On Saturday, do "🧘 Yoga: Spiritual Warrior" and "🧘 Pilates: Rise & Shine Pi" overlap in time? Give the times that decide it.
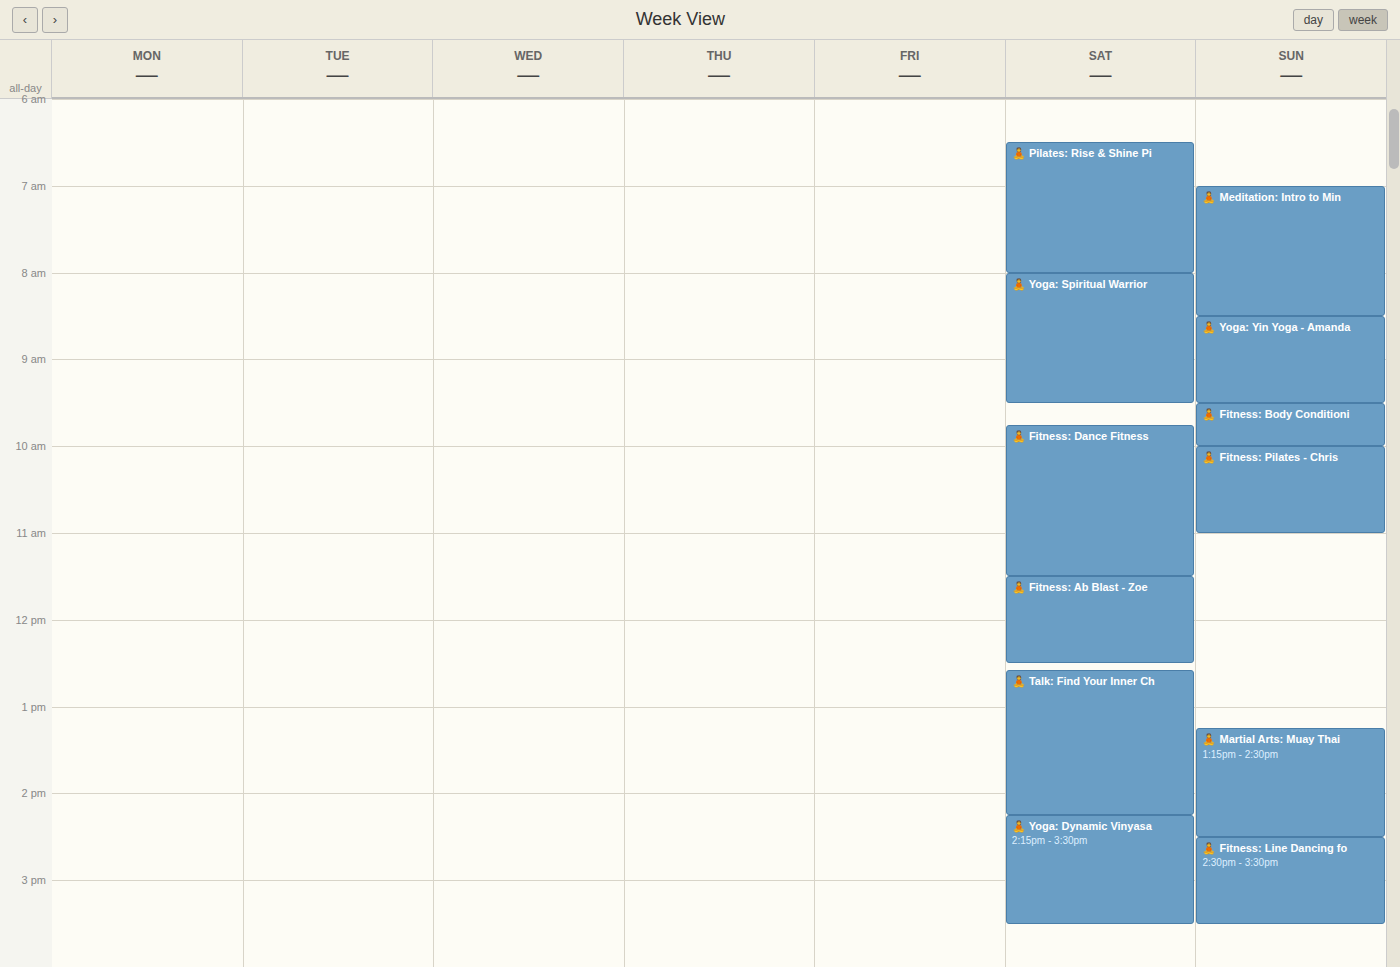
"🧘 Pilates: Rise & Shine Pi" ends at 8:00 AM, exactly when "🧘 Yoga: Spiritual Warrior" starts -- they touch but do not overlap.